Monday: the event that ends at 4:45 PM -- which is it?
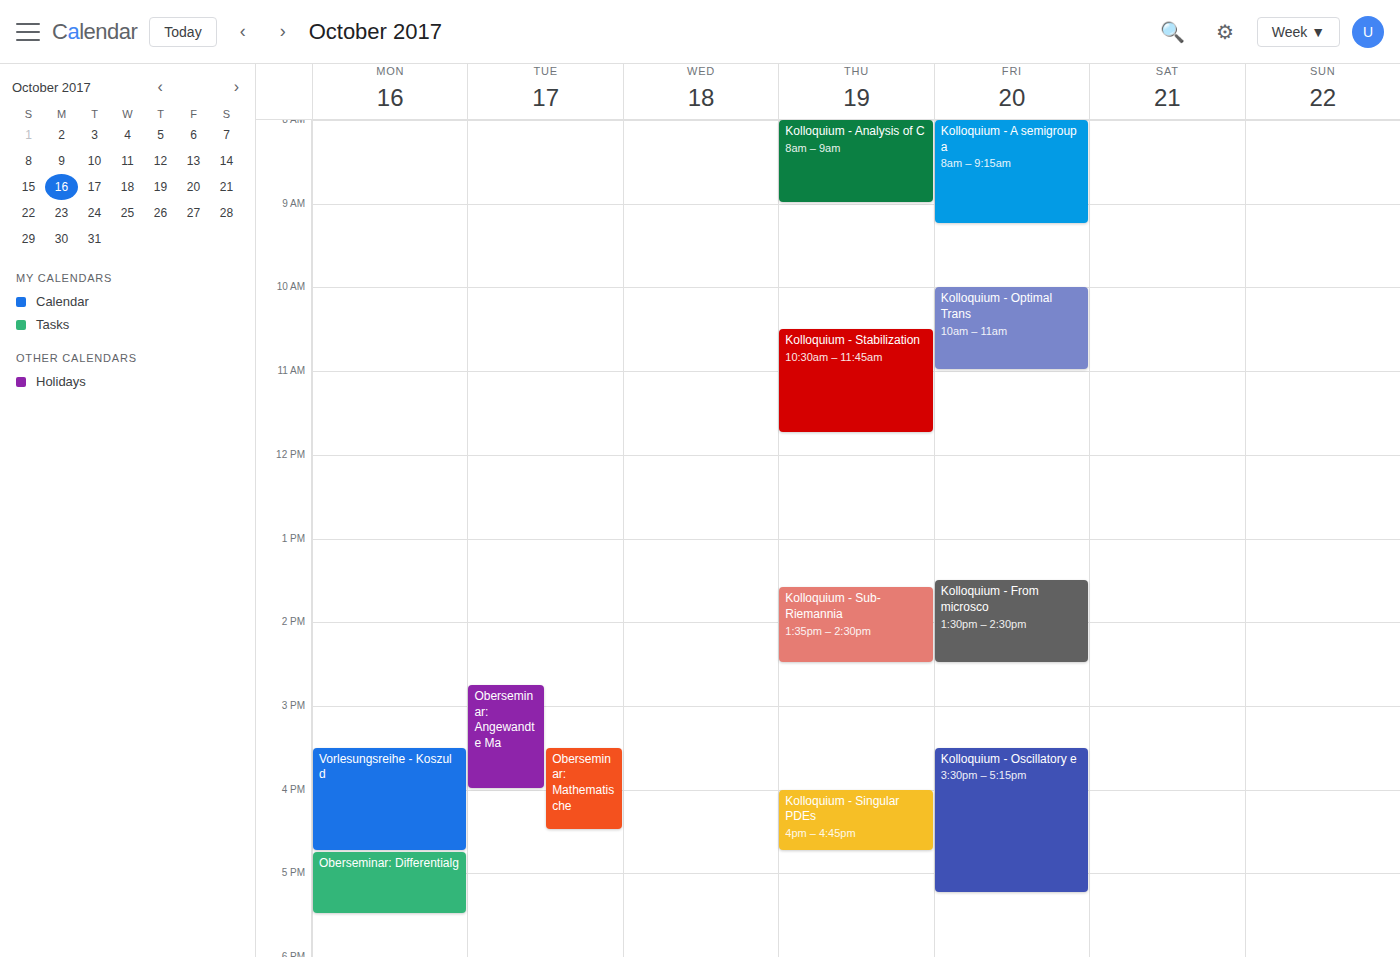
"Vorlesungsreihe - Koszul d"